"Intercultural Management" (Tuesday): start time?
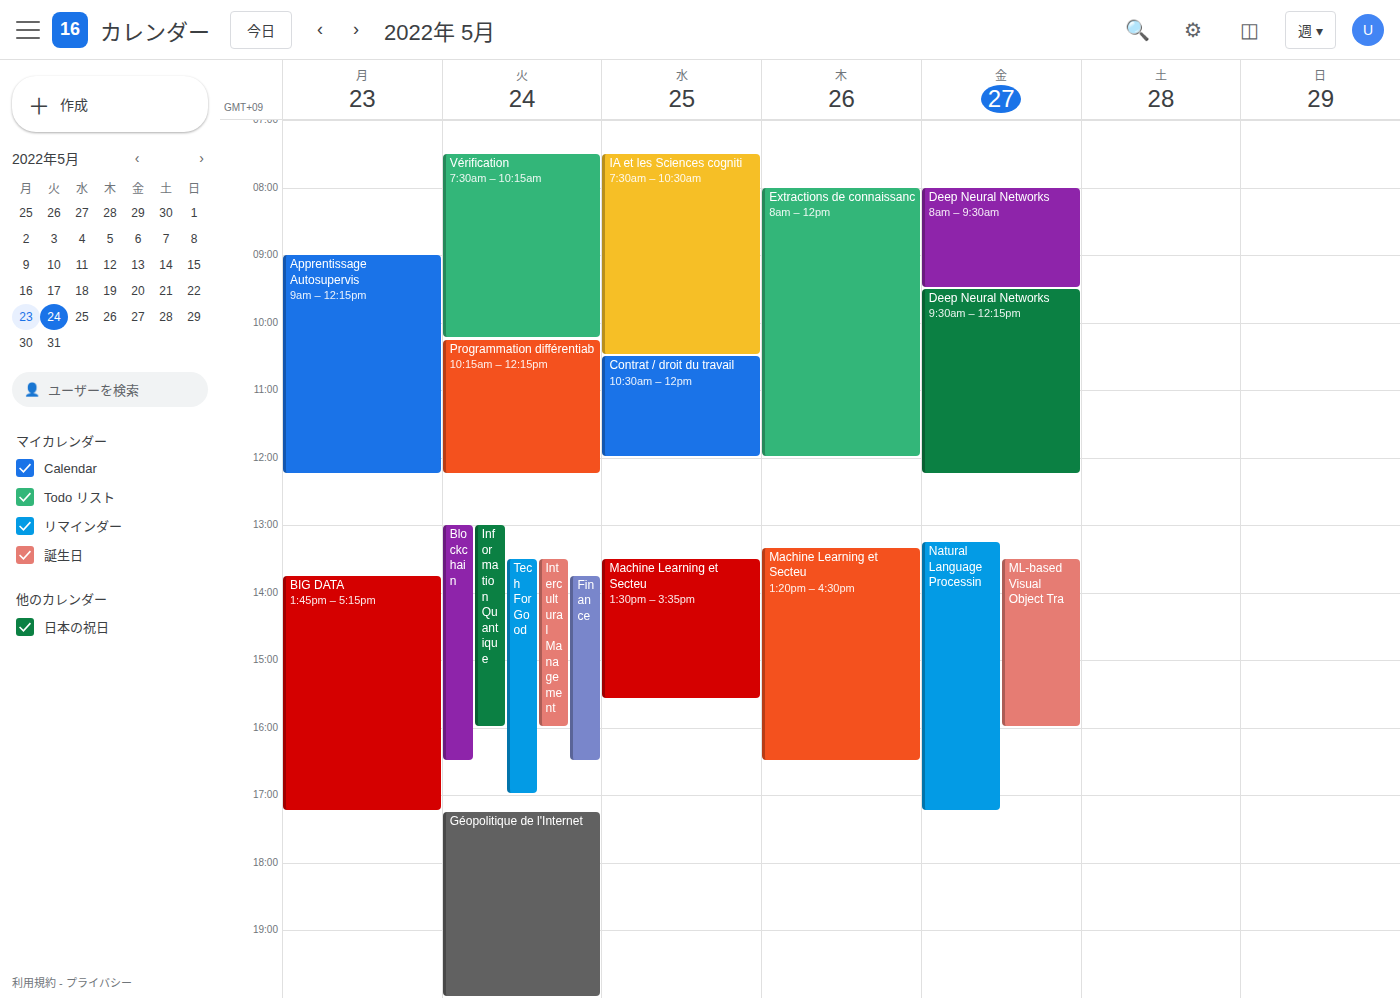
1:30 PM